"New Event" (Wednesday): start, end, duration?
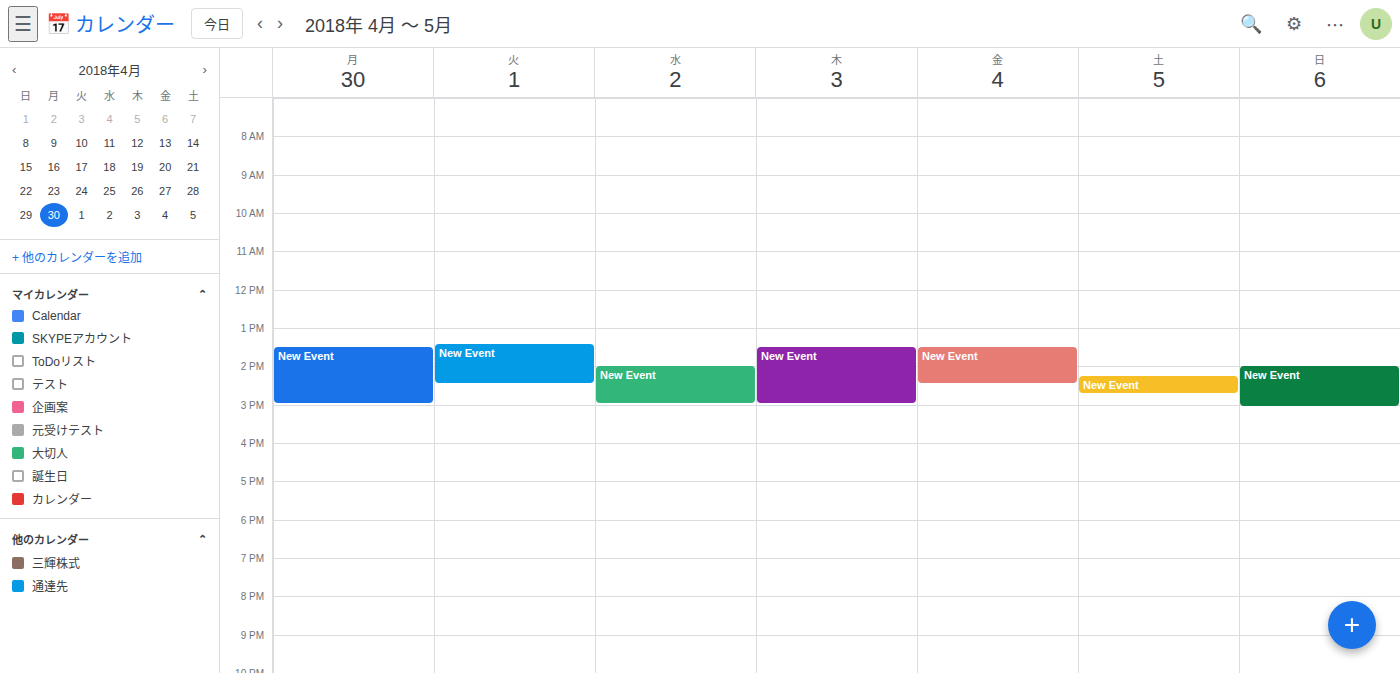
2:00 PM to 3:00 PM, 1 hour